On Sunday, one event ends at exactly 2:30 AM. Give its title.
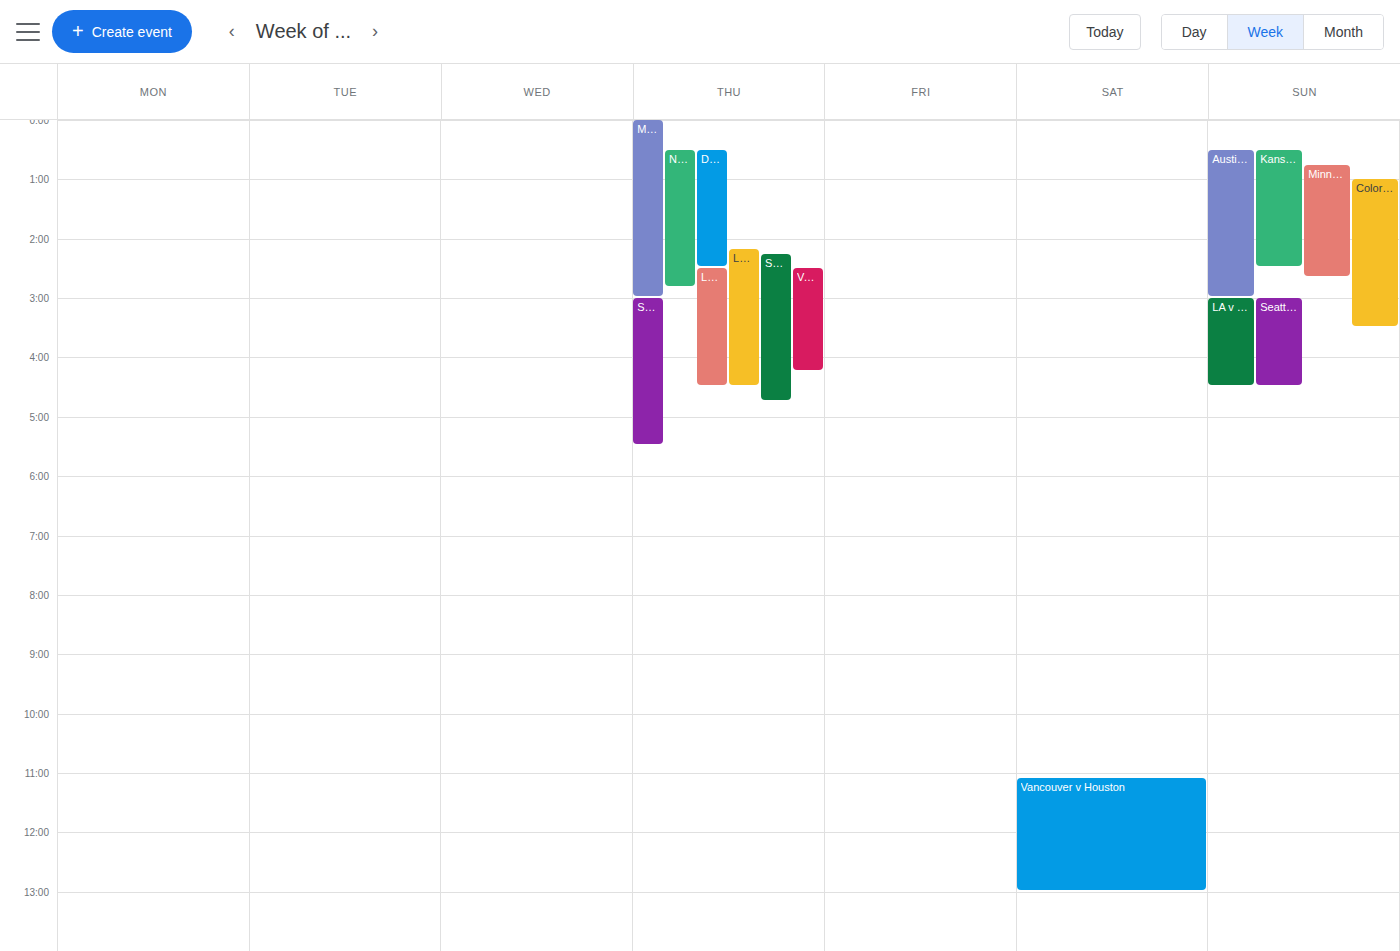
"Kansas City v St. Louis"